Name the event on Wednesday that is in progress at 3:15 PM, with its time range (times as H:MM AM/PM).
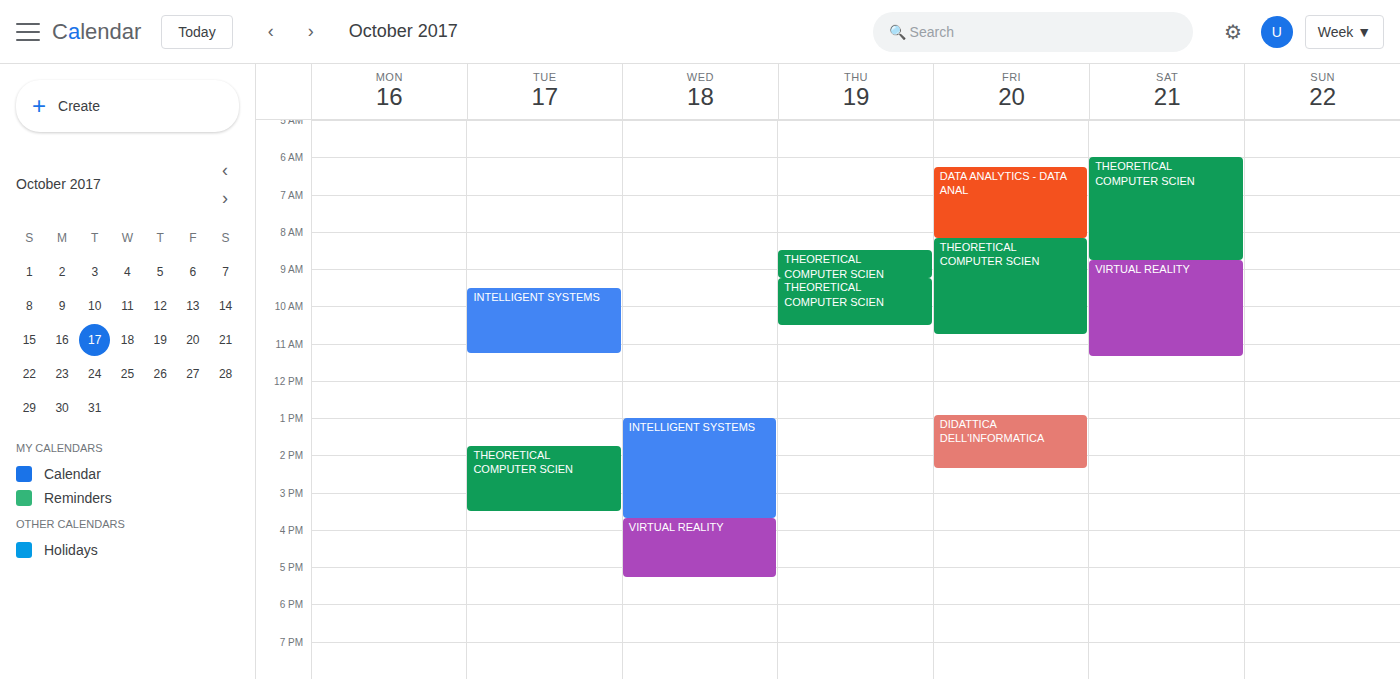
"INTELLIGENT SYSTEMS", 1:00 PM to 3:40 PM